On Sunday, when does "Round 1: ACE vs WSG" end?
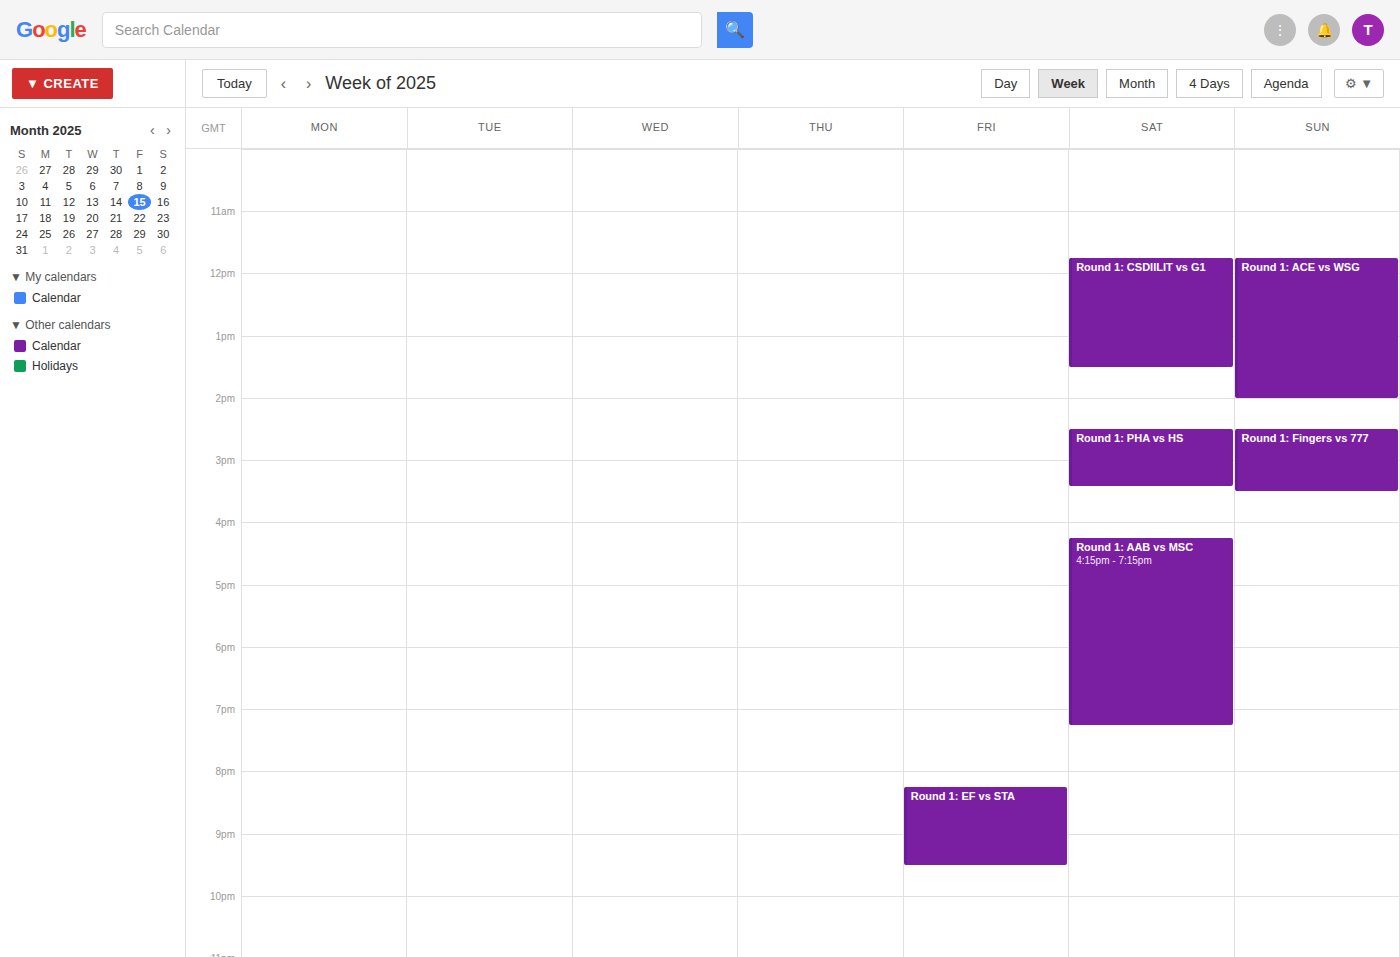
2:00 PM